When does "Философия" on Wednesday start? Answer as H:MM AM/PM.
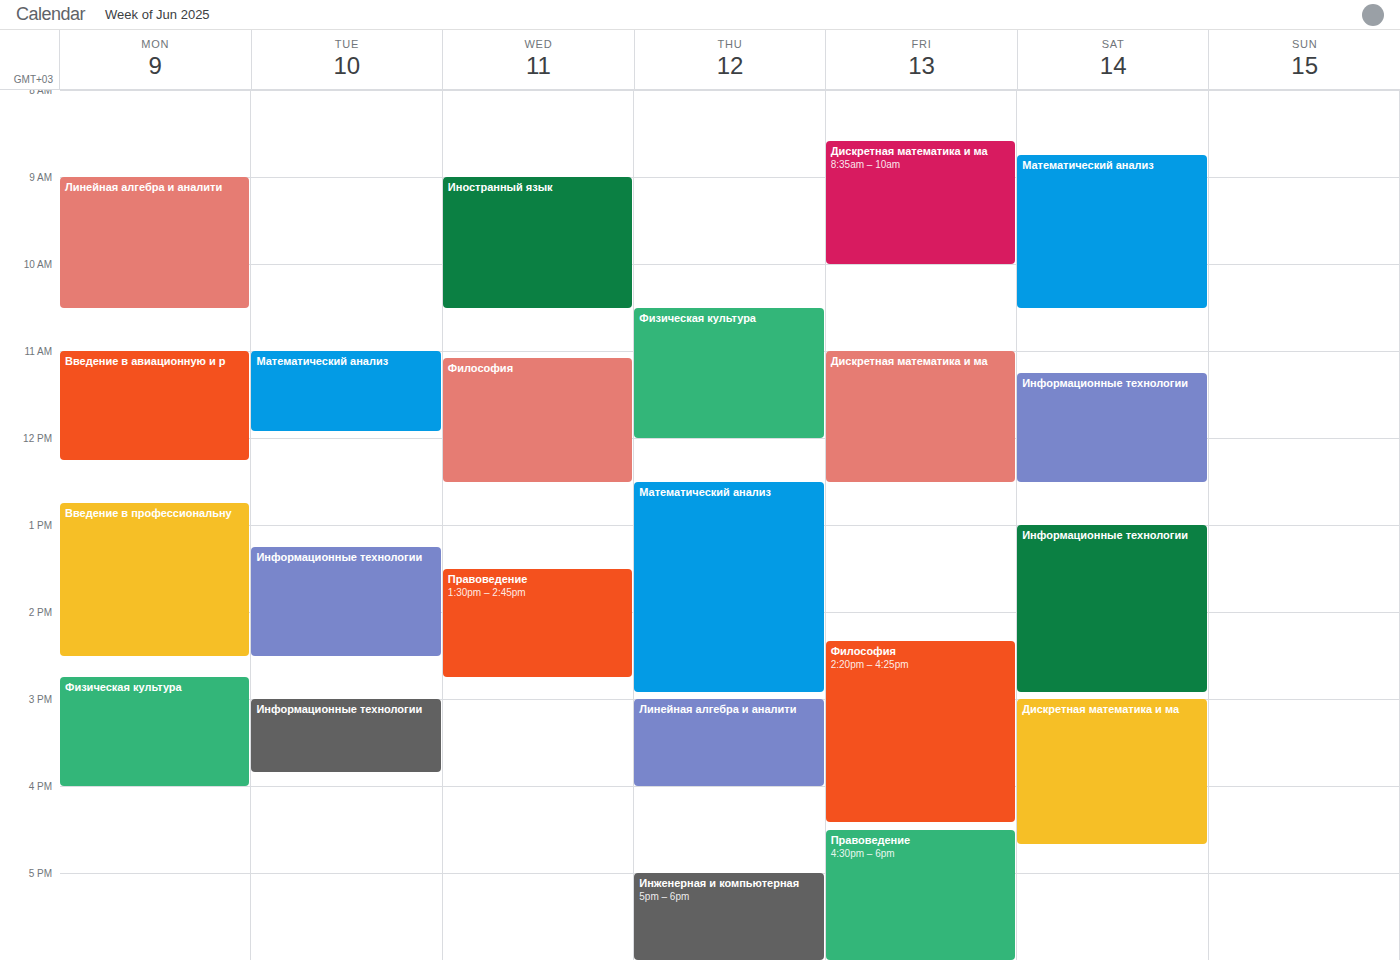
11:05 AM